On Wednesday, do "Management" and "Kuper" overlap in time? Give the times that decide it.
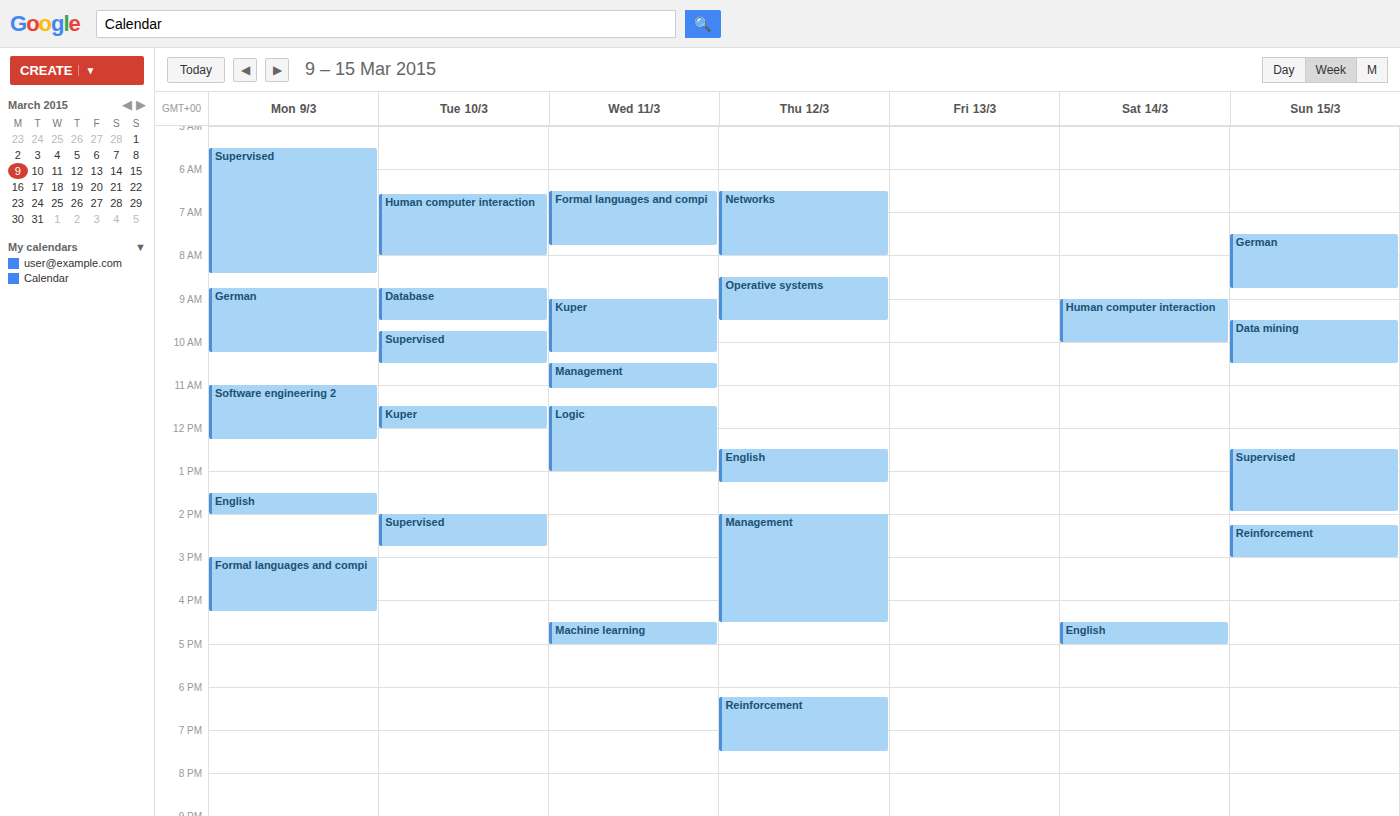
"Kuper" ends at 10:15 AM and "Management" starts at 10:30 AM -- no overlap.